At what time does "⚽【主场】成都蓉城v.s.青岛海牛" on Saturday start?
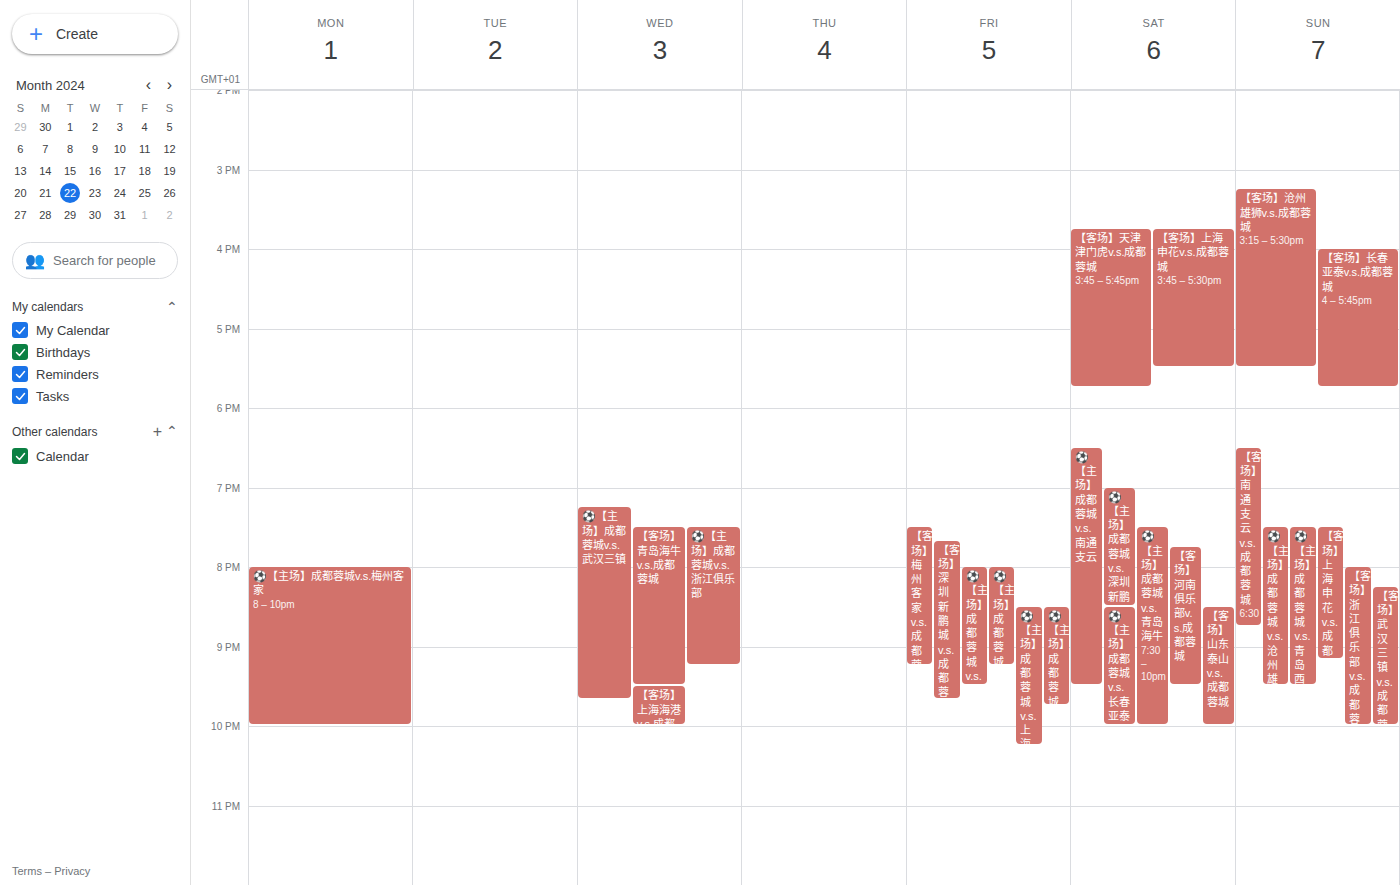
7:30 PM